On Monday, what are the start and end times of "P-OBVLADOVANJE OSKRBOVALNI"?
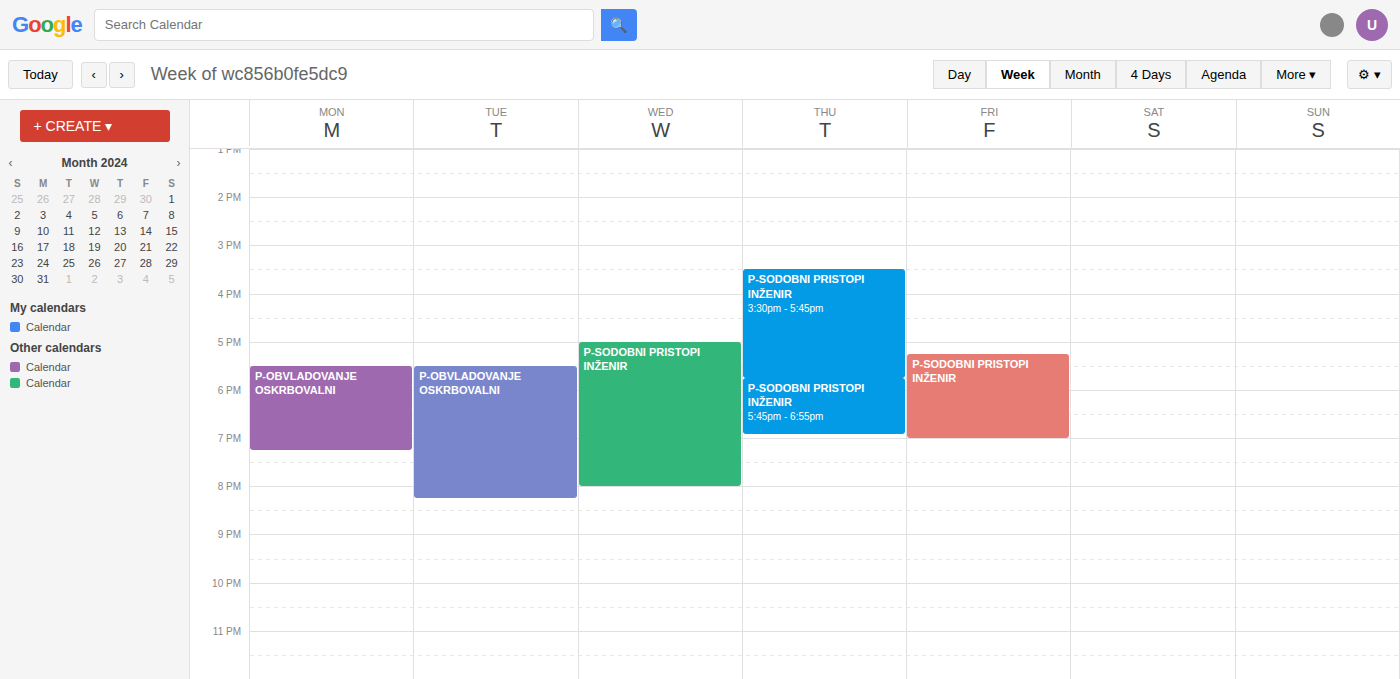
5:30 PM to 7:15 PM